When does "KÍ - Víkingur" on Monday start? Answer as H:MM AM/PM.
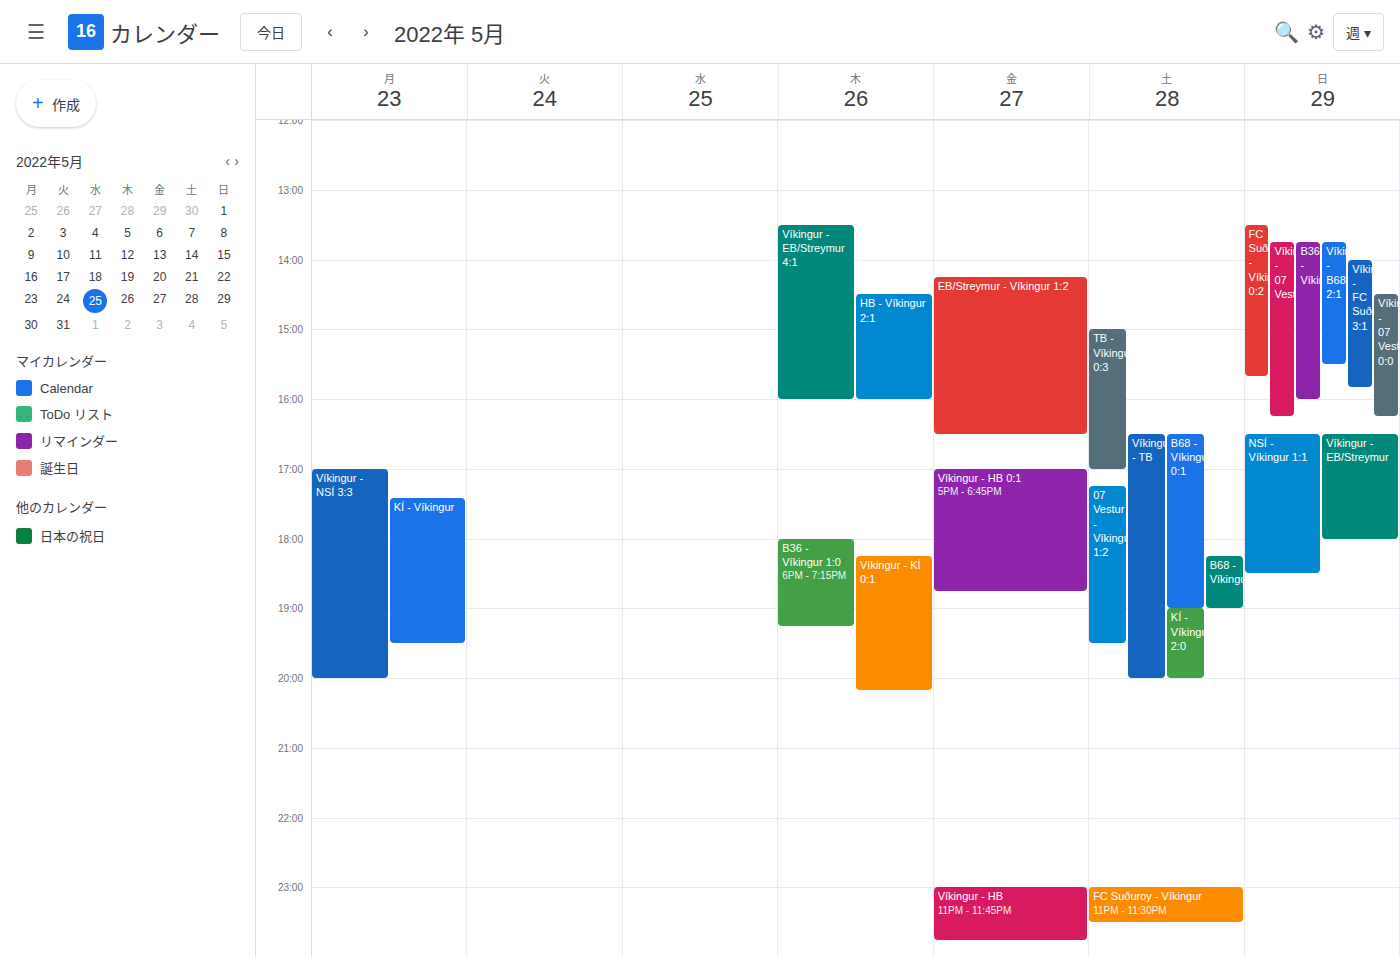
5:25 PM